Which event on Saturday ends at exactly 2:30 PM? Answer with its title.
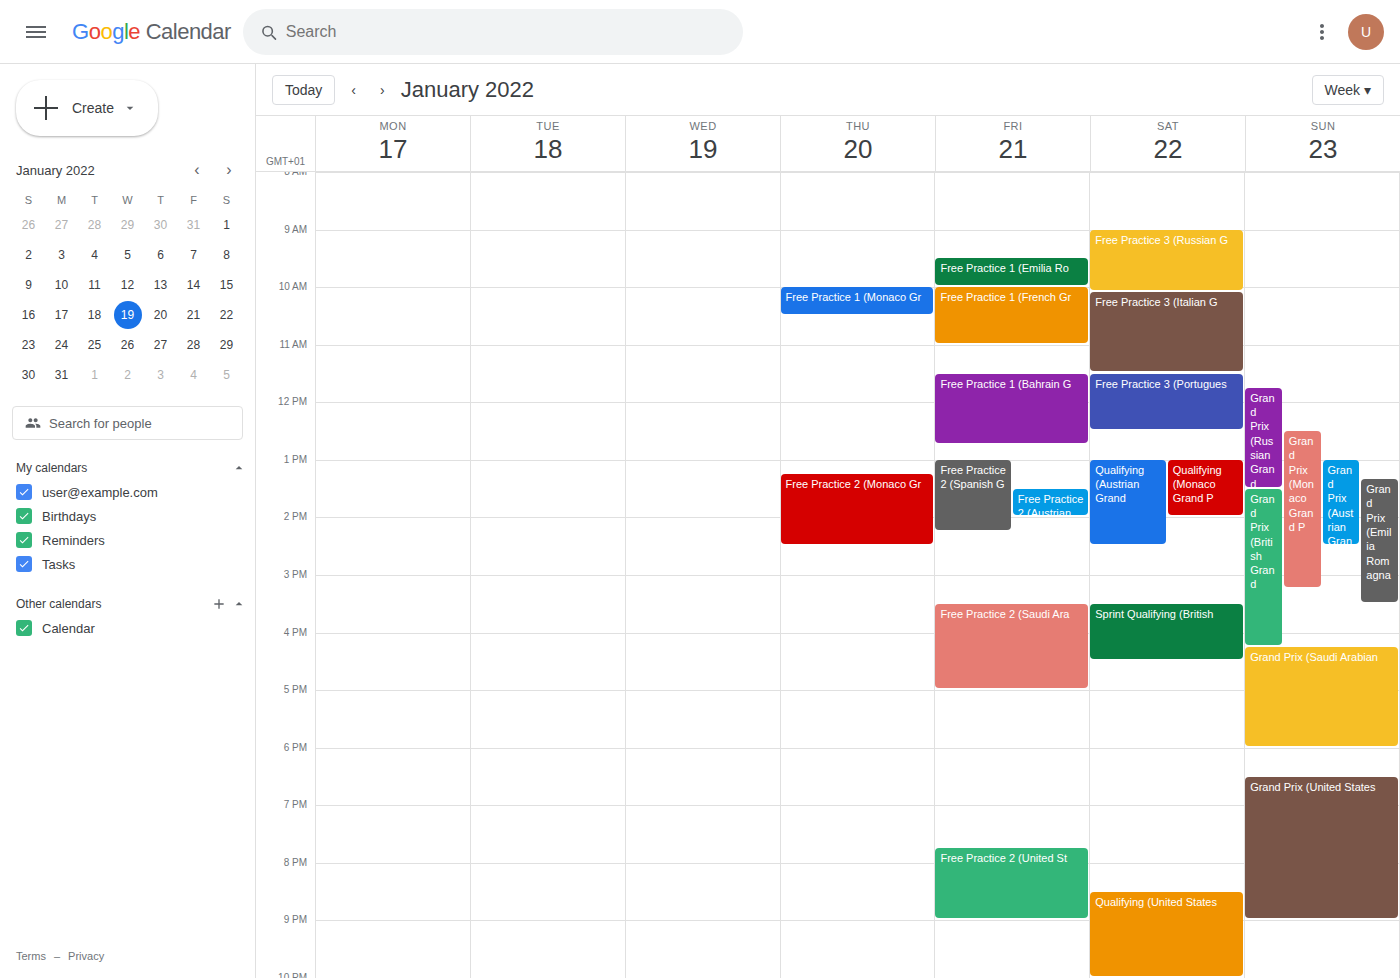
"Qualifying (Austrian Grand"